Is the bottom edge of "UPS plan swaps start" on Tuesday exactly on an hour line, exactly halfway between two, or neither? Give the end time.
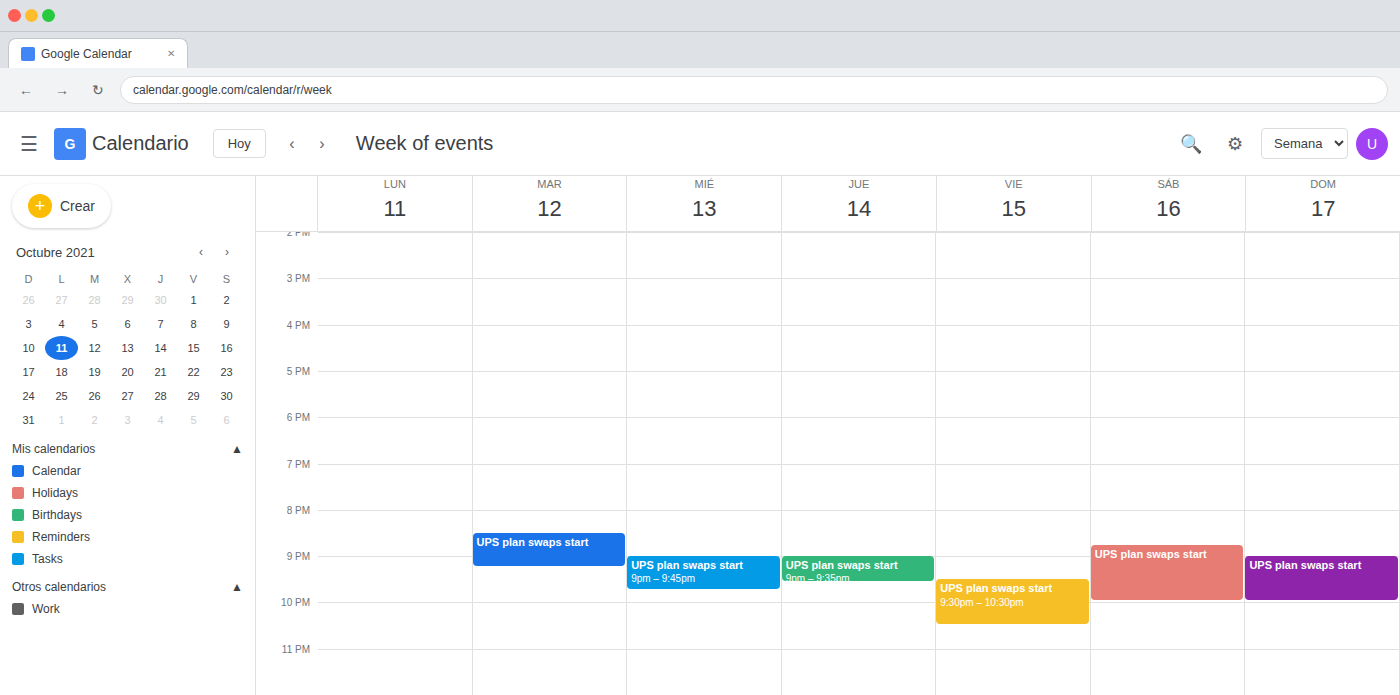
9:15 PM -- neither: a quarter of the way from the 9 PM line to the 10 PM line.